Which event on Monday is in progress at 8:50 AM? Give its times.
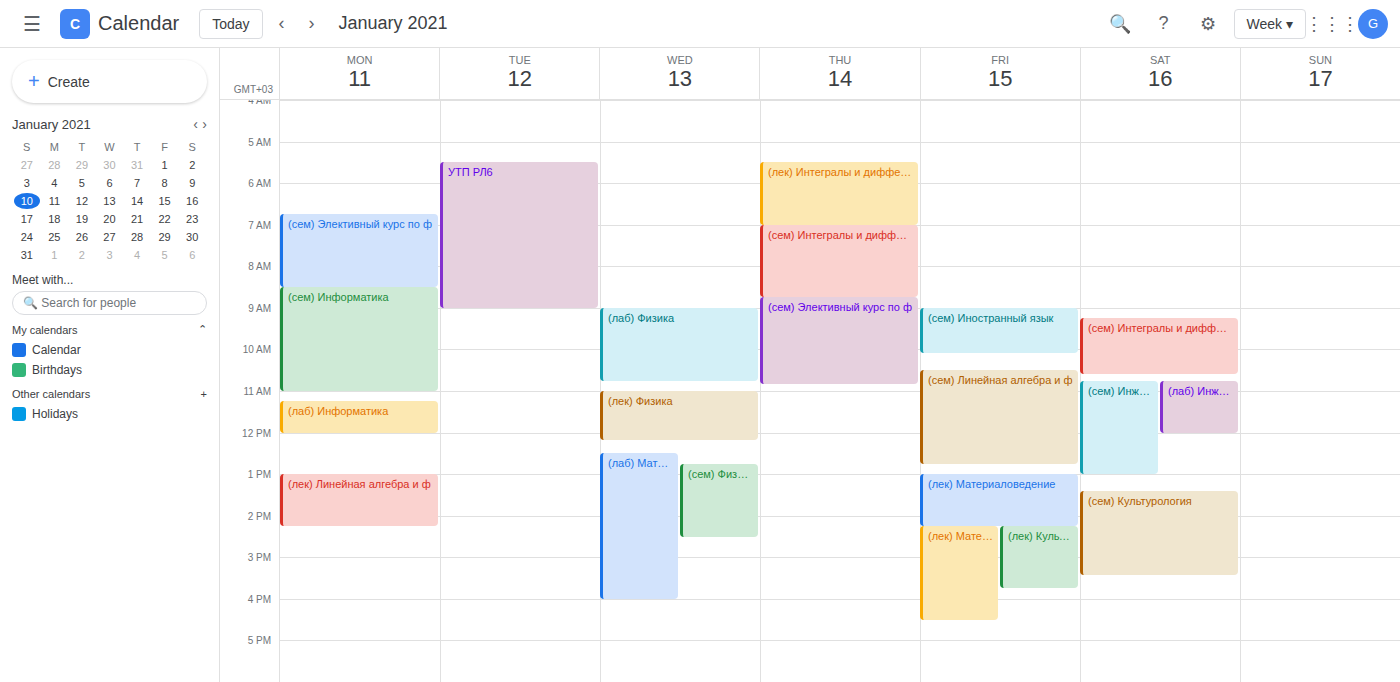
"(сем) Информатика", 8:30 AM to 11:00 AM